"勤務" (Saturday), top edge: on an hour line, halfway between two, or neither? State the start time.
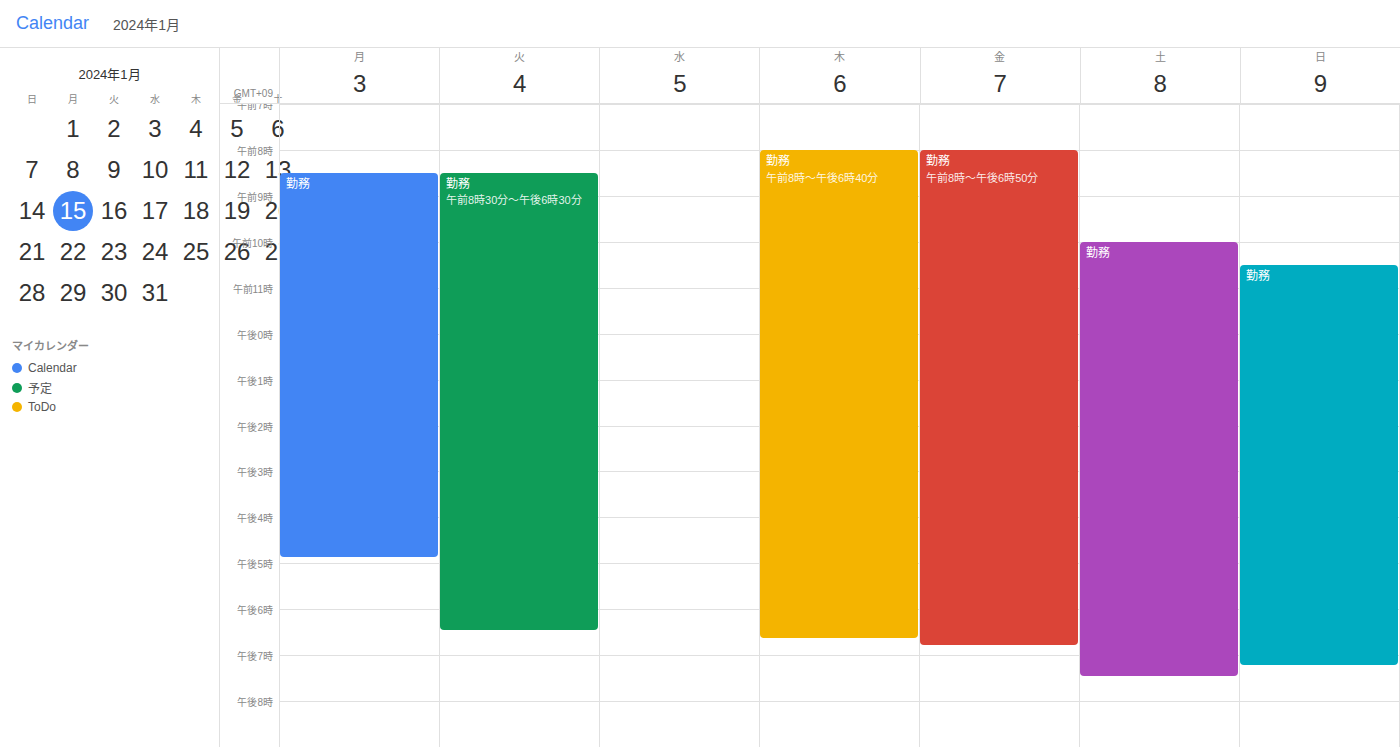
10:00 AM -- exactly on the 10 AM line.